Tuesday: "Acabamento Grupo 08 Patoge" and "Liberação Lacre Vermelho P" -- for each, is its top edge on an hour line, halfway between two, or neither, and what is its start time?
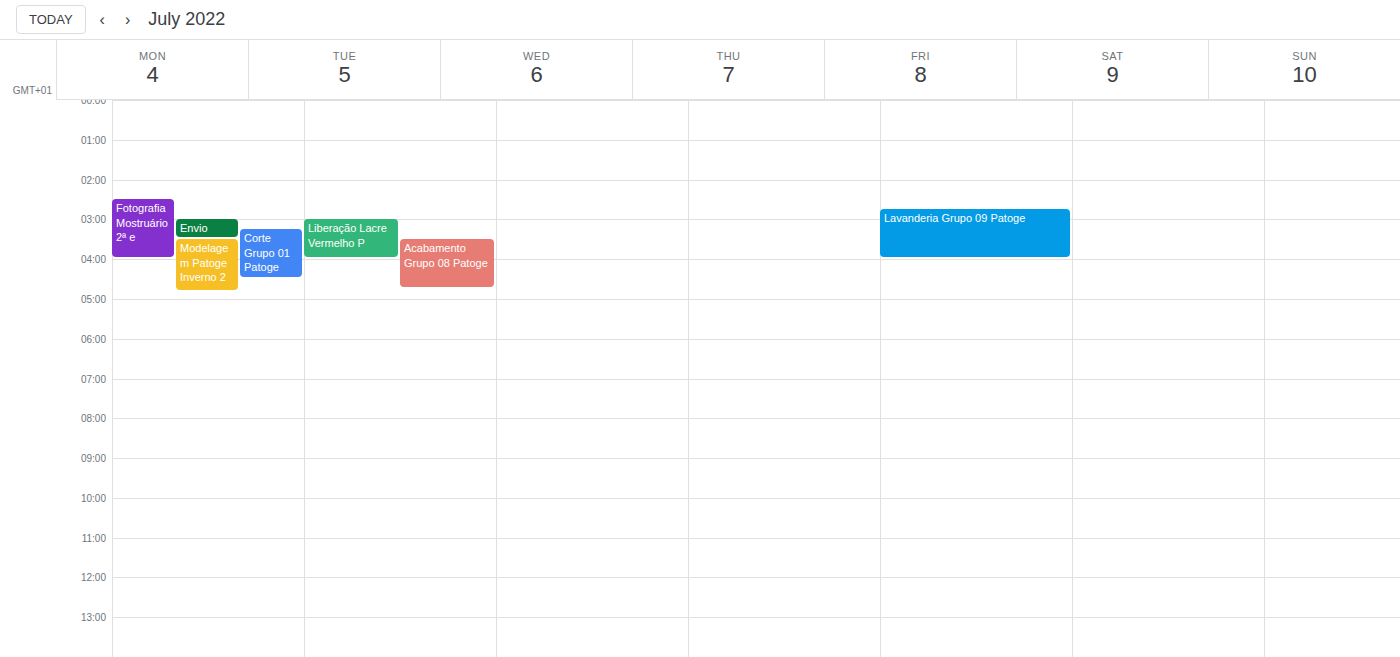
"Acabamento Grupo 08 Patoge": 3:30 AM, halfway between the 3 AM and 4 AM lines. "Liberação Lacre Vermelho P": 3:00 AM, exactly on the 3 AM line.